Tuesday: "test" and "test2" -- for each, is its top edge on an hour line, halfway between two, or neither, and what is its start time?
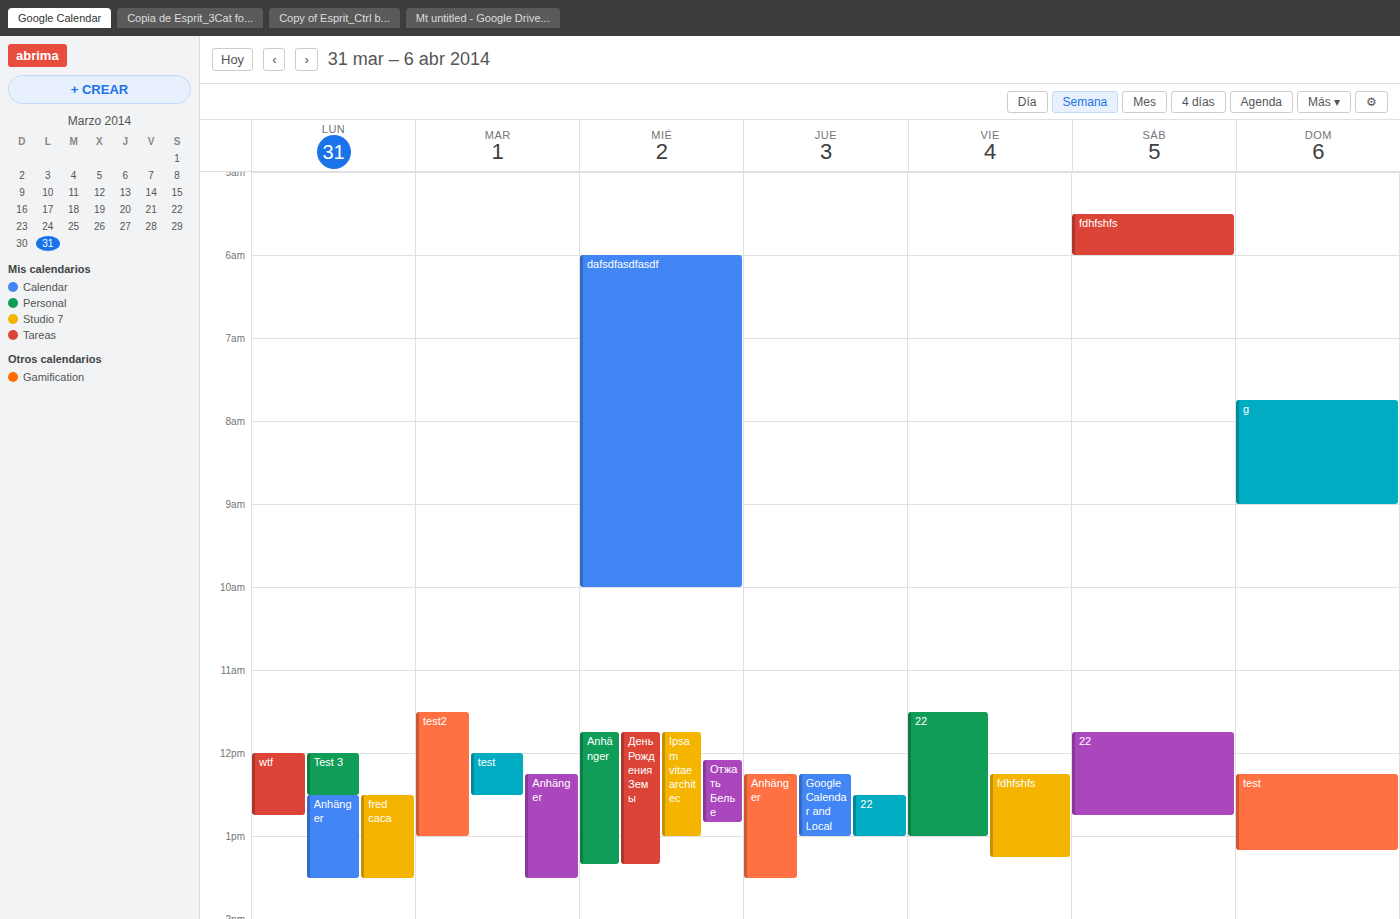
"test": 12:00, exactly on the 12:00 line. "test2": 11:30, halfway between the 11:00 and 12:00 lines.